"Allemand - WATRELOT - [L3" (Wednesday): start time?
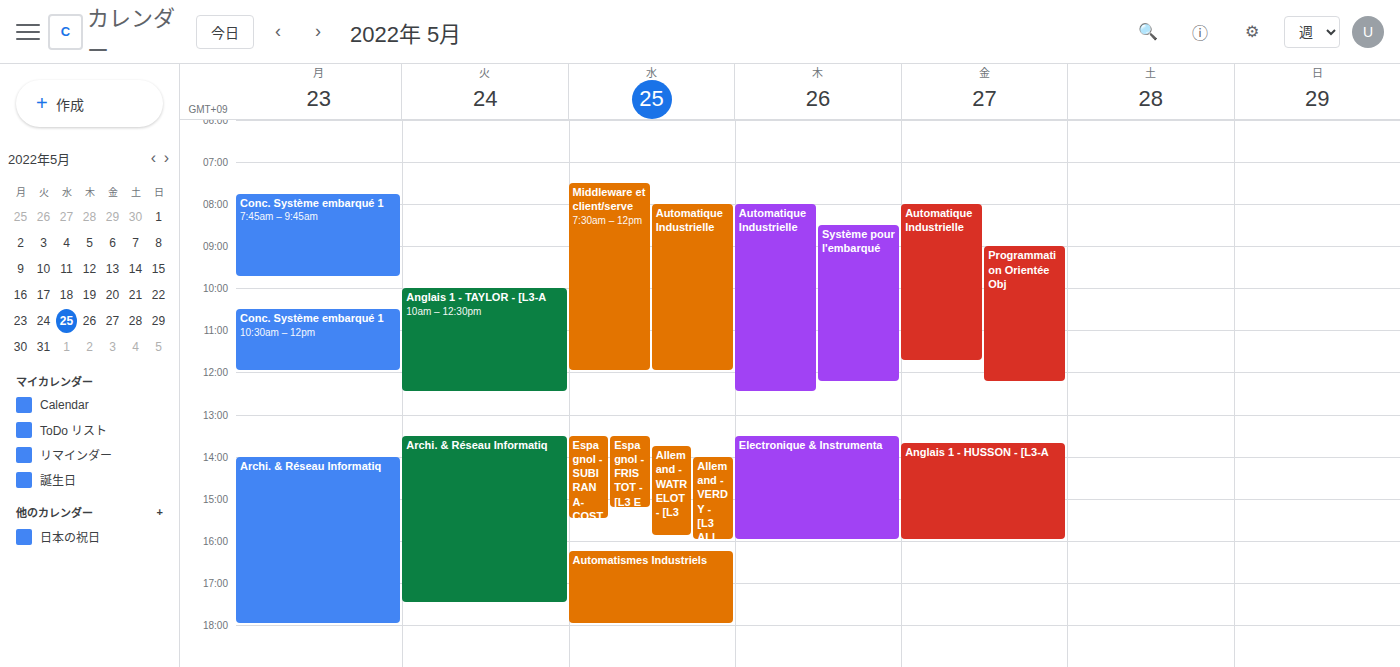
1:45 PM